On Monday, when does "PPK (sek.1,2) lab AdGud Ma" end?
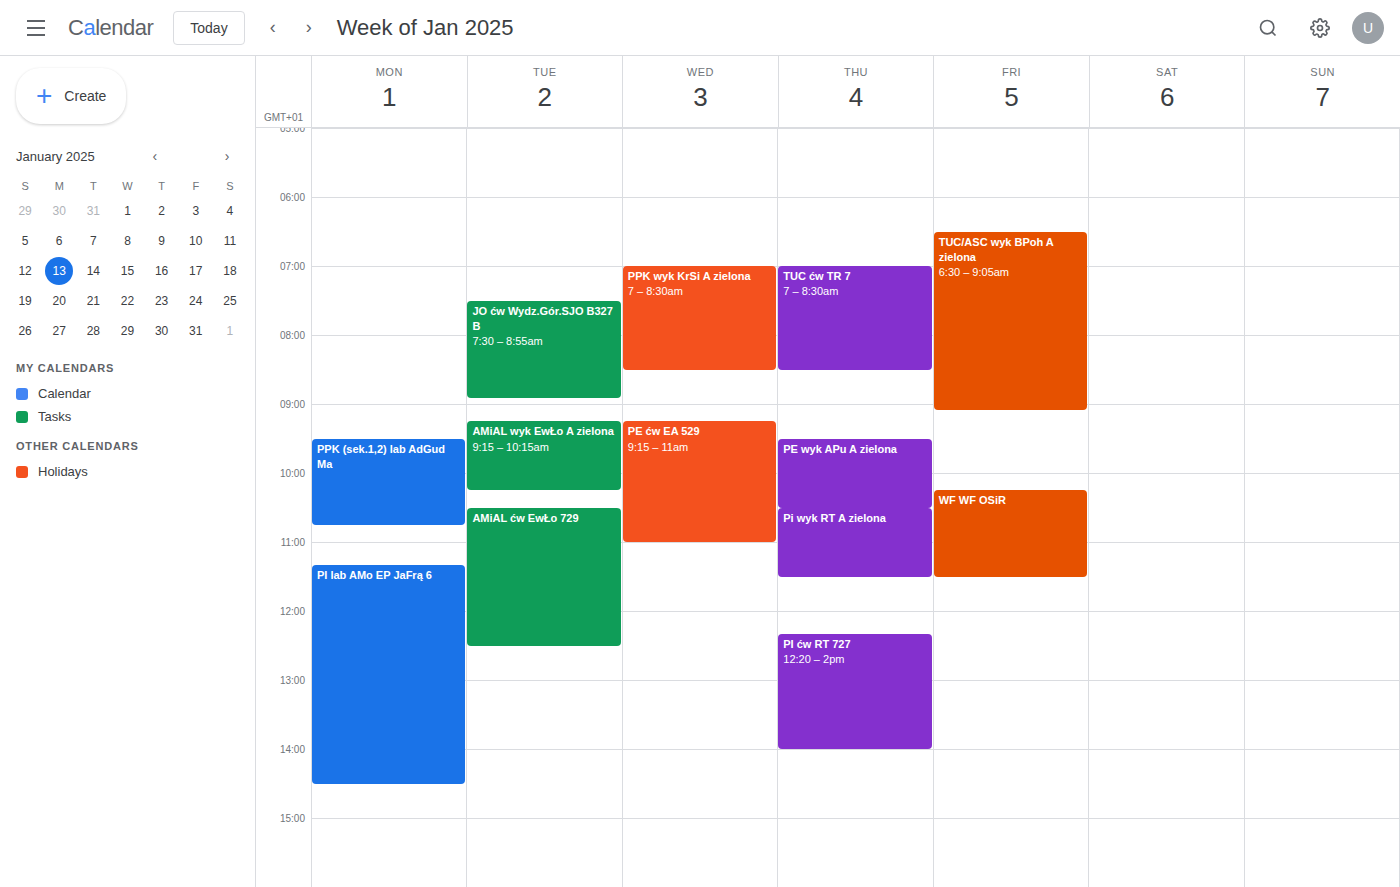
10:45 AM